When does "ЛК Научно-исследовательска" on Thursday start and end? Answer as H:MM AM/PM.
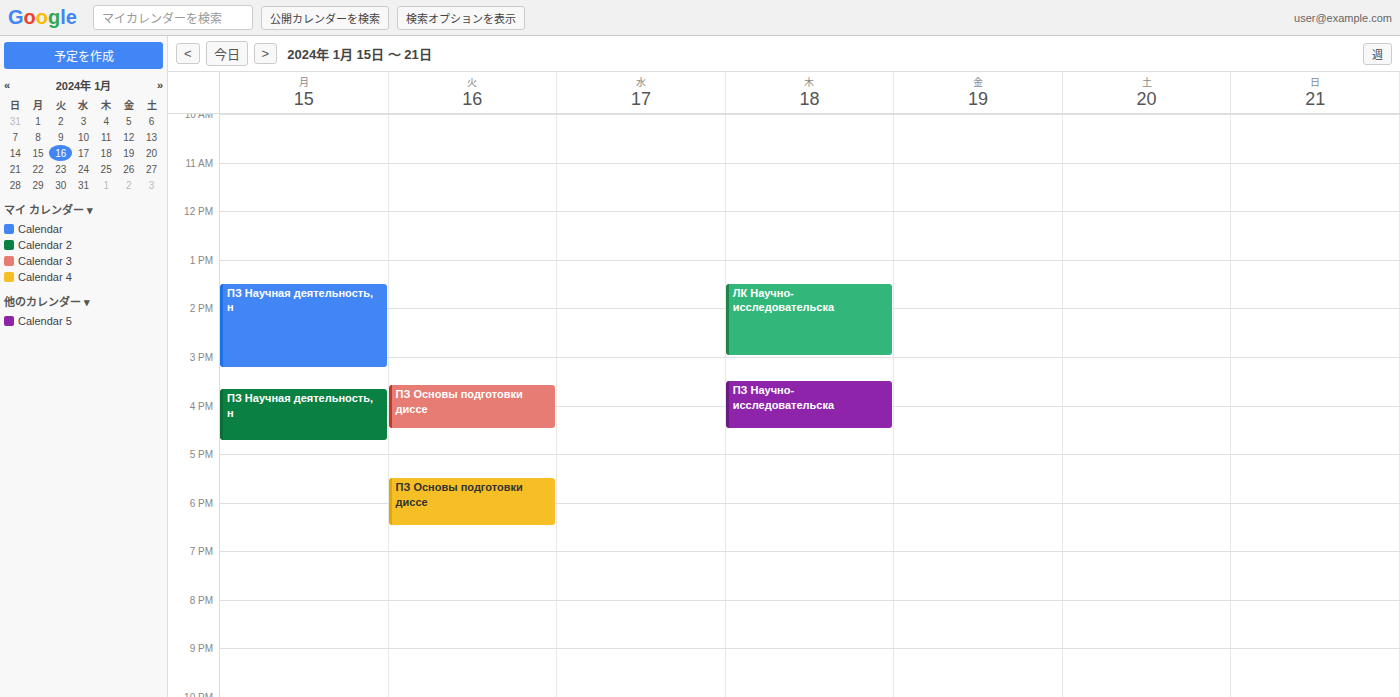
1:30 PM to 3:00 PM